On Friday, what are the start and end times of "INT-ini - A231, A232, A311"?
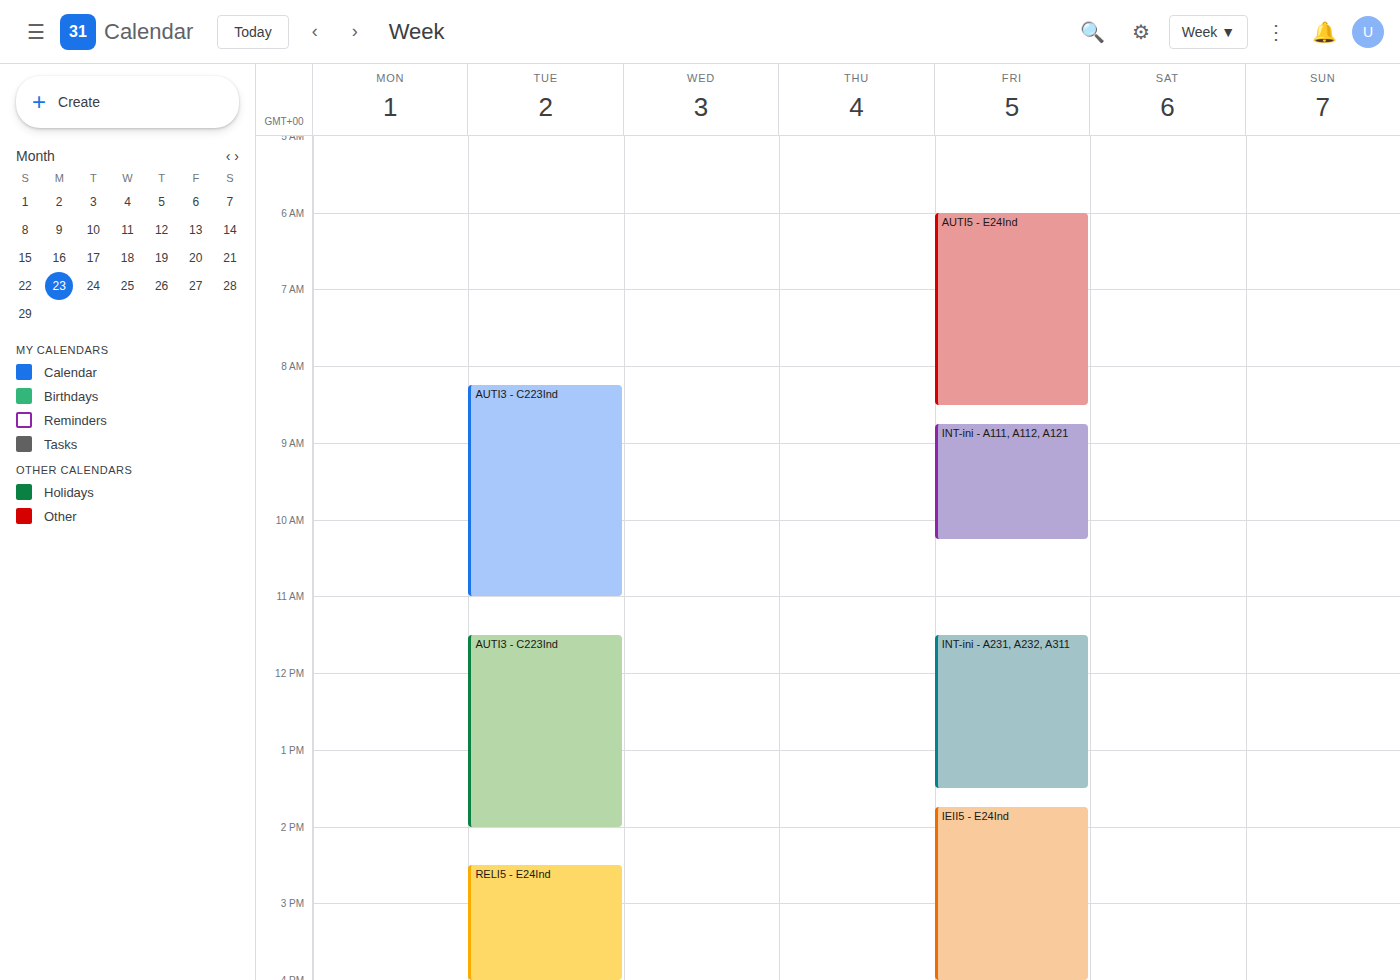
11:30 AM to 1:30 PM